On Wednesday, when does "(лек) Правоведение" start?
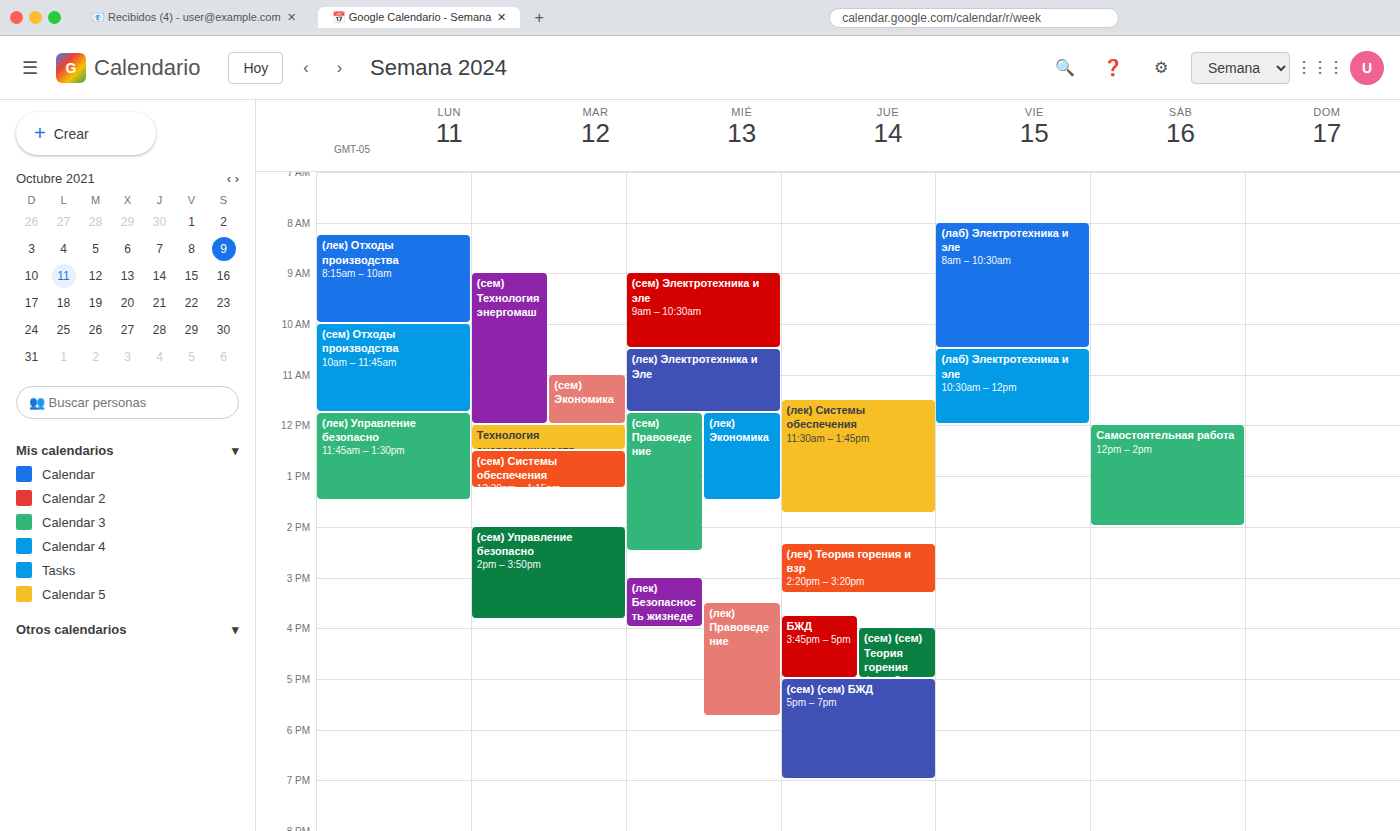
3:30 PM